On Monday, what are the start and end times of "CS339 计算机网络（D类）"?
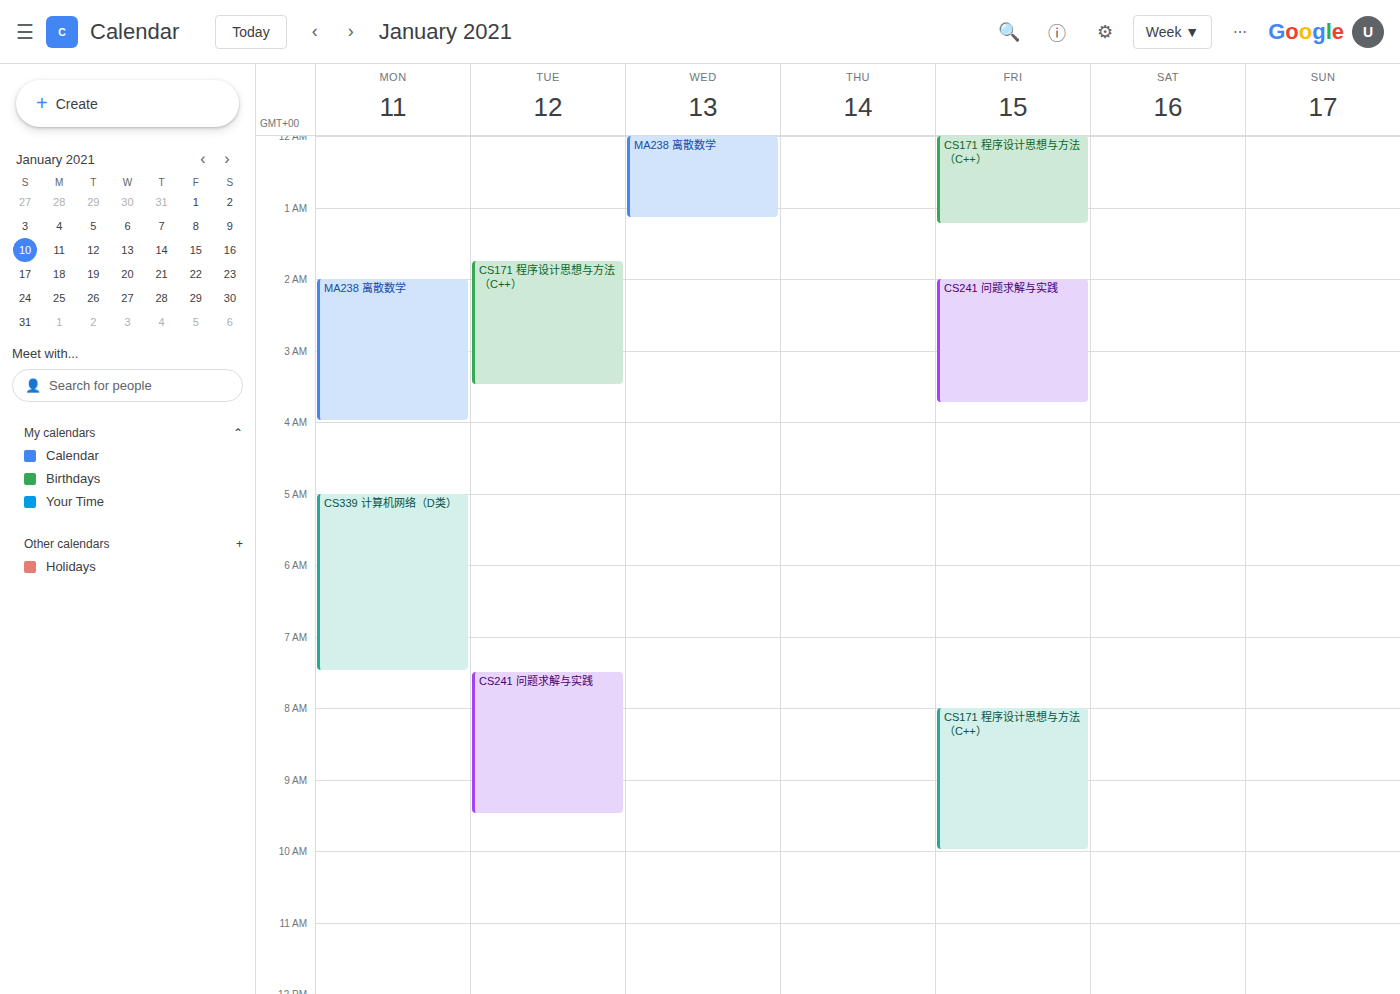
05:00 to 07:30